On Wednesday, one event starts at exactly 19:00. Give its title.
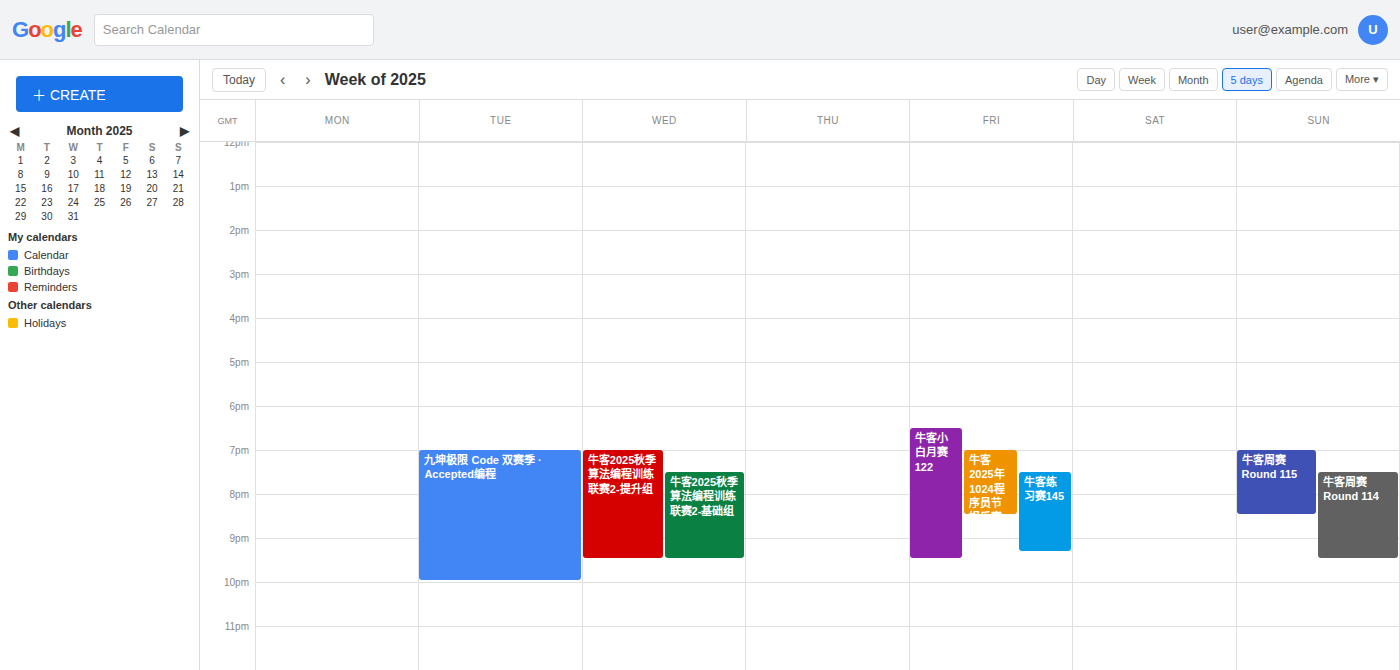
"牛客2025秋季算法编程训练联赛2-提升组"